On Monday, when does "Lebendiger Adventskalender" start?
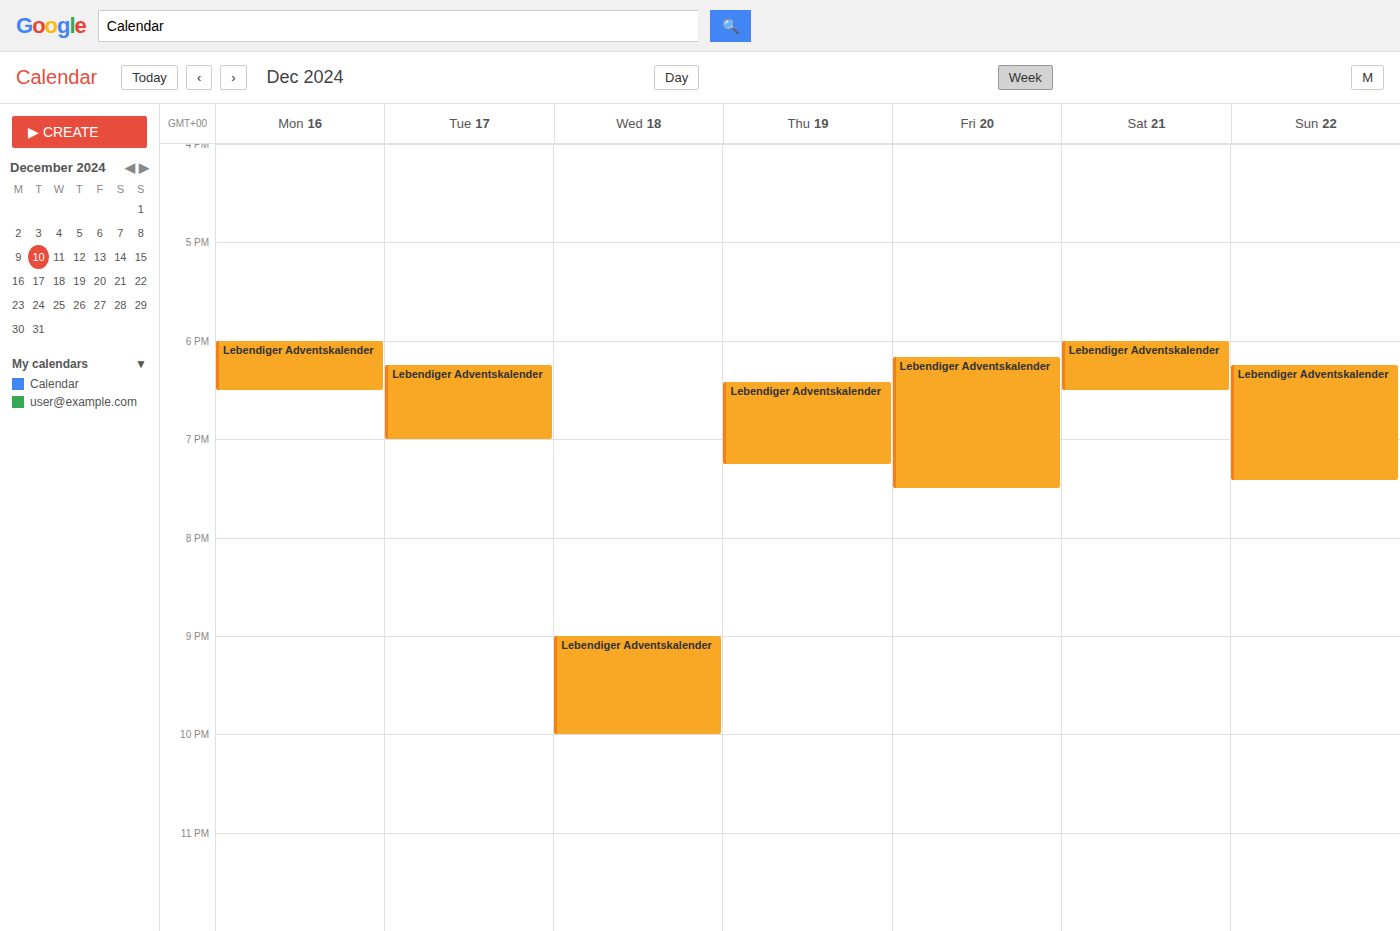
6:00 PM